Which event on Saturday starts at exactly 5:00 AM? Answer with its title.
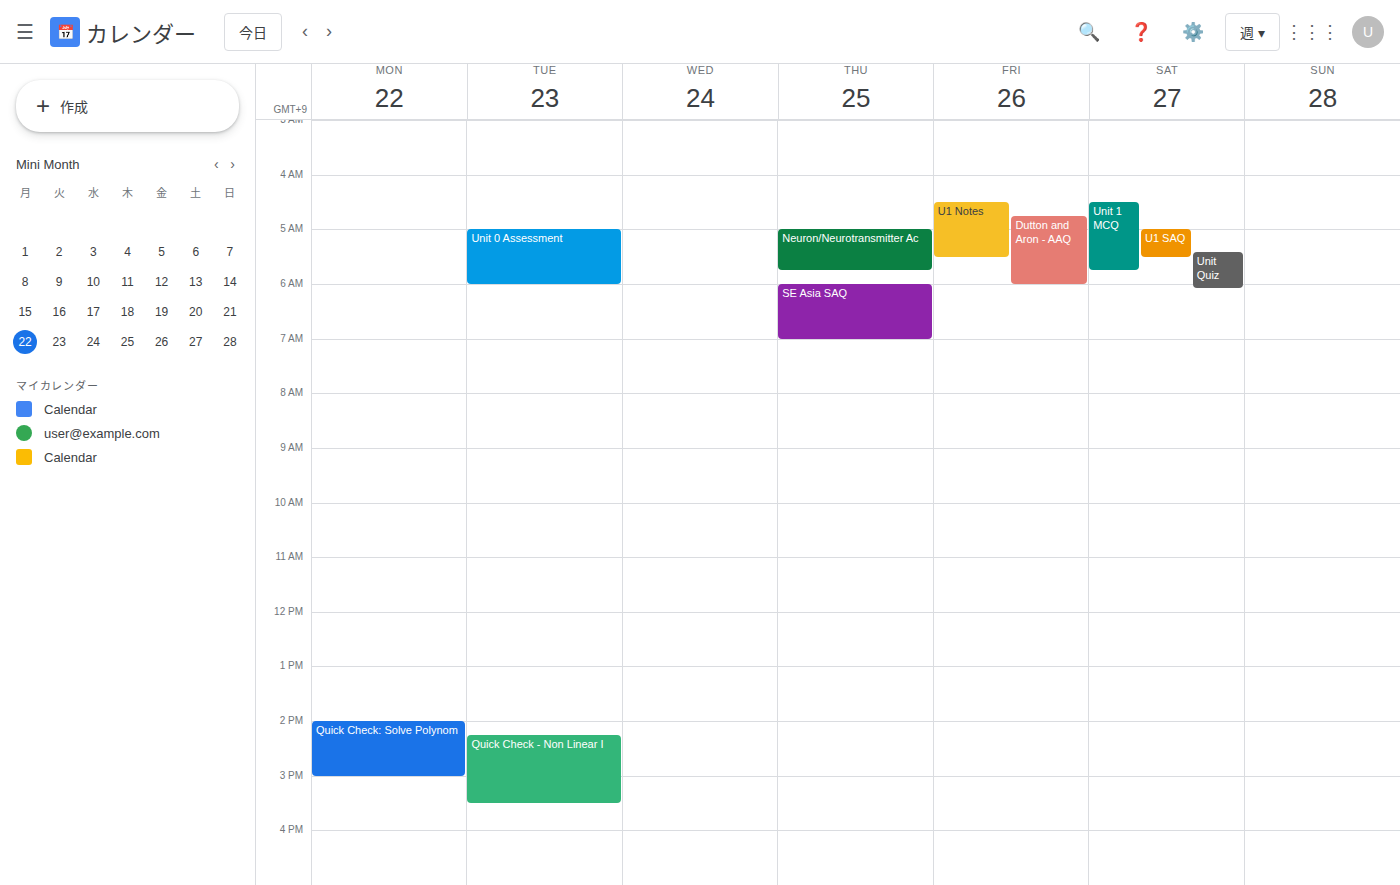
"U1 SAQ"